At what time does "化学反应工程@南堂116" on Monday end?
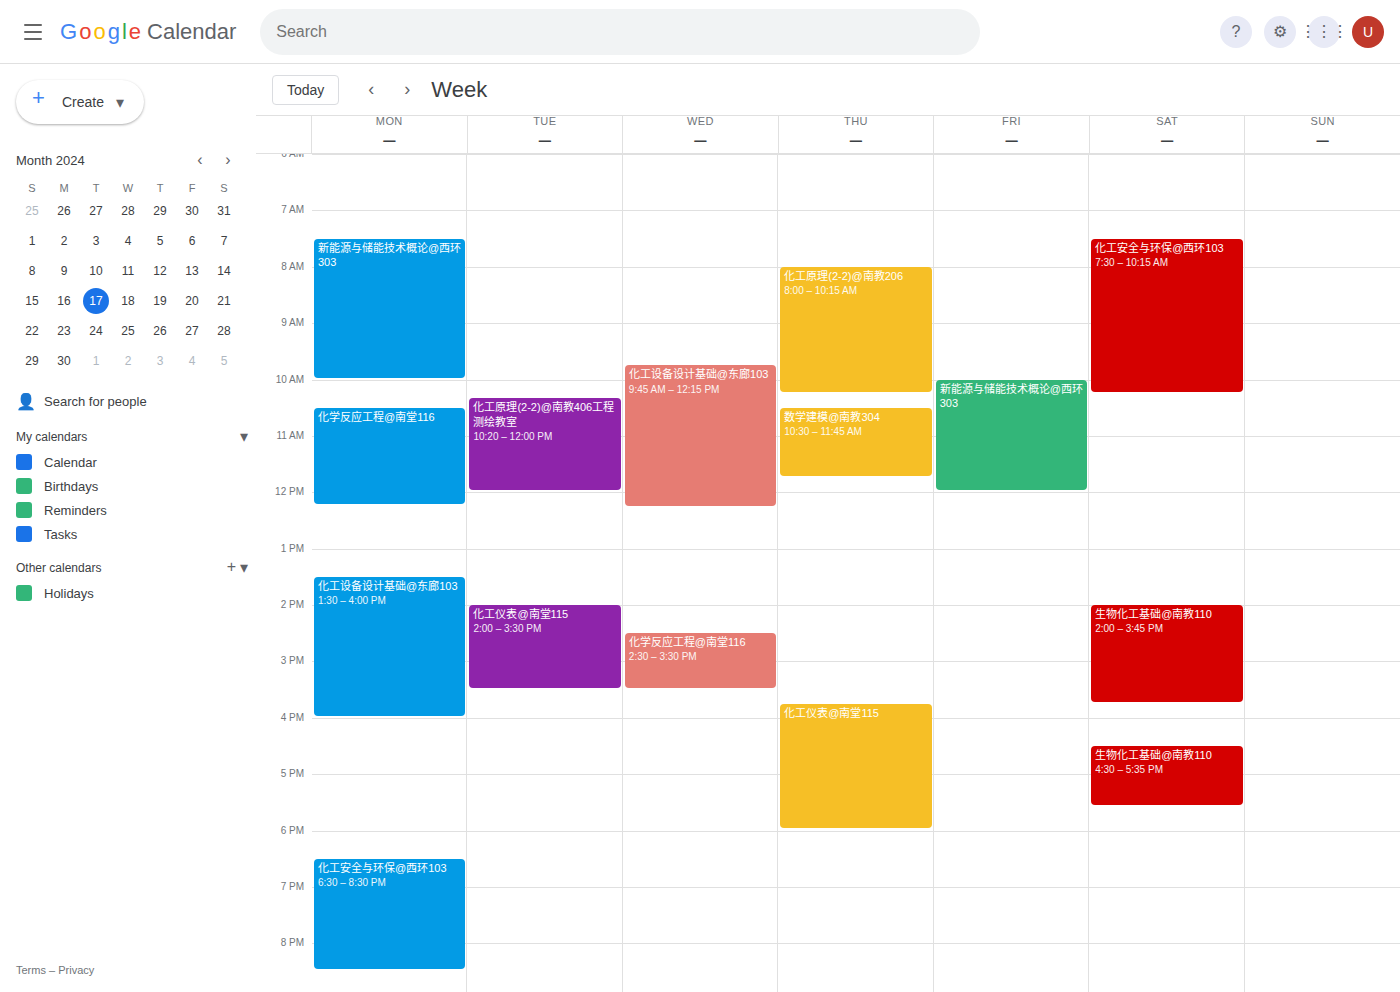
12:15 PM